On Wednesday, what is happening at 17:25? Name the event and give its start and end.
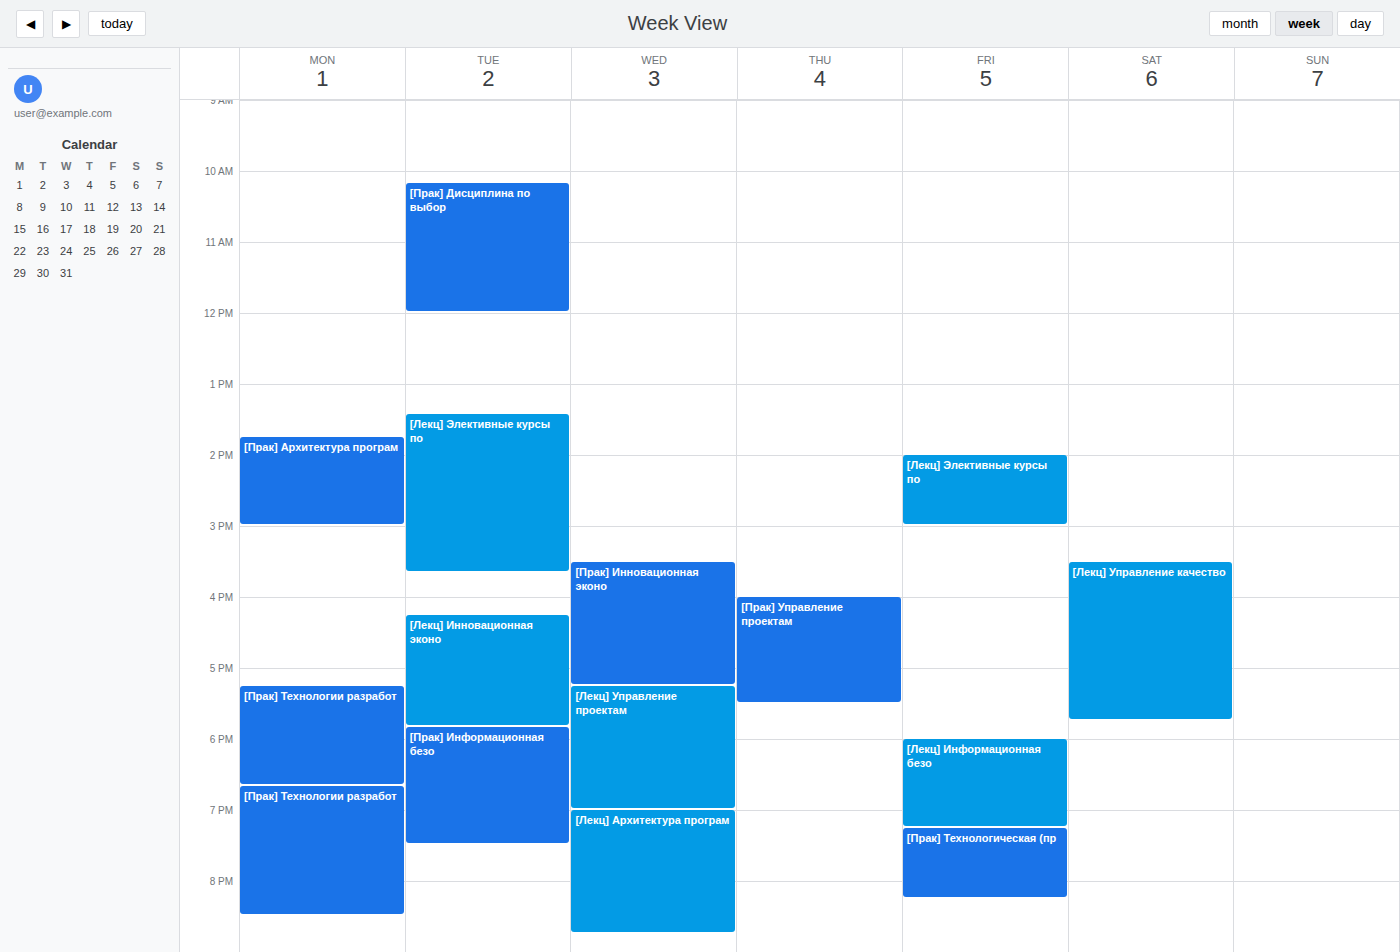
"[Лекц] Управление проектам", 17:15 to 19:00